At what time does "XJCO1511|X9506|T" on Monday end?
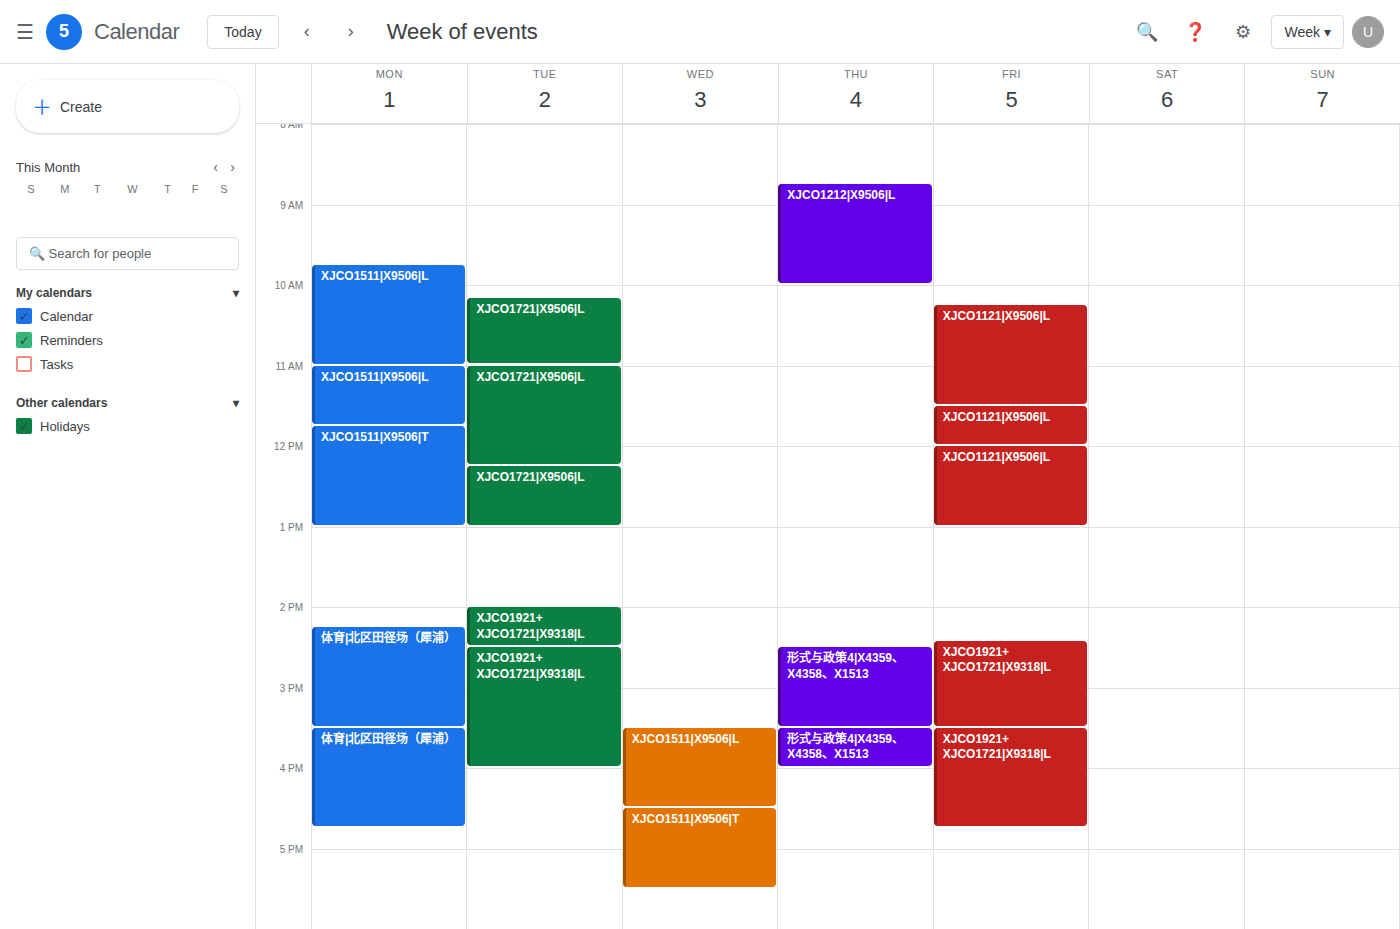
1:00 PM